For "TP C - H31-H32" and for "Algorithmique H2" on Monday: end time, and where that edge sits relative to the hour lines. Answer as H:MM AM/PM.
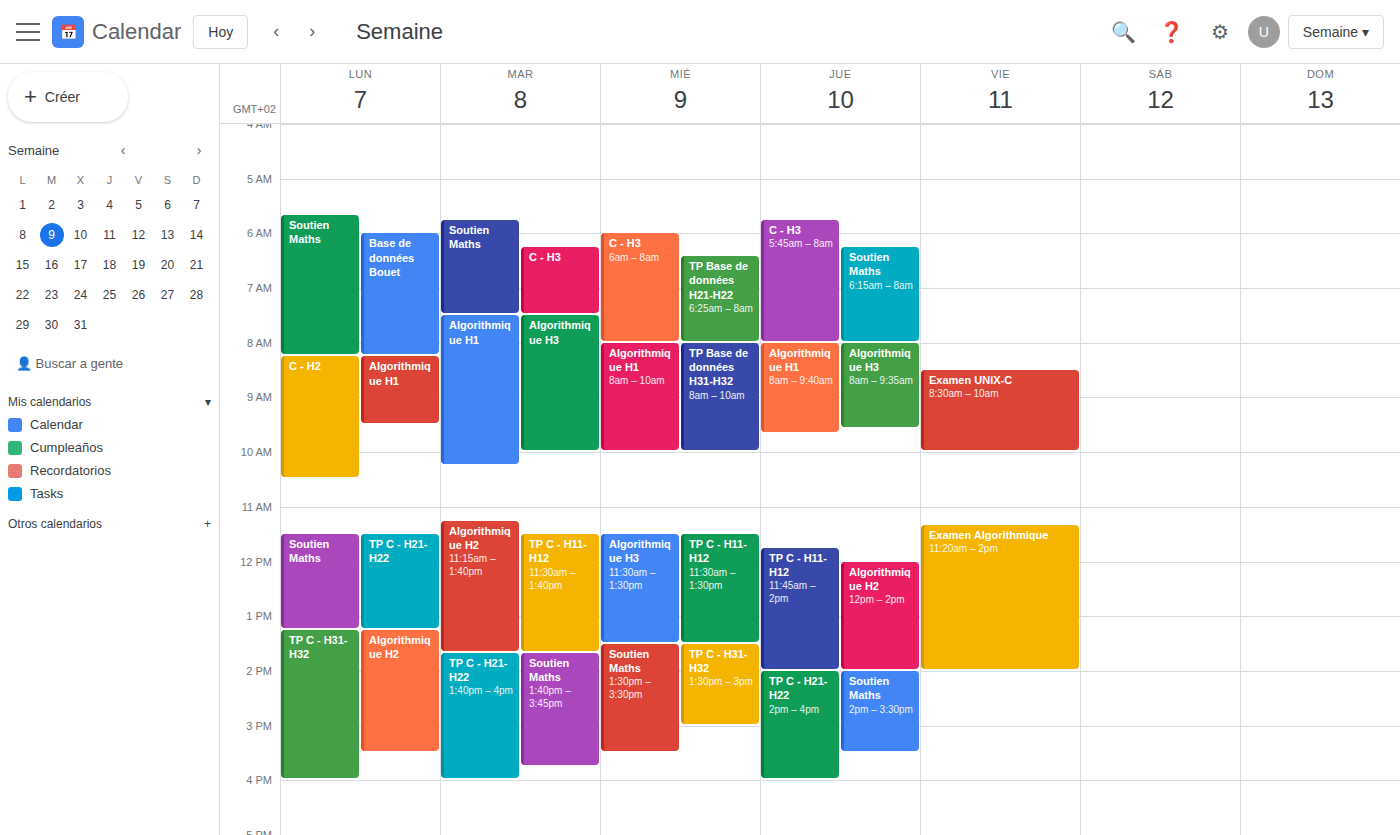
"TP C - H31-H32": 4:00 PM, exactly on the 4 PM line. "Algorithmique H2": 3:30 PM, halfway between the 3 PM and 4 PM lines.